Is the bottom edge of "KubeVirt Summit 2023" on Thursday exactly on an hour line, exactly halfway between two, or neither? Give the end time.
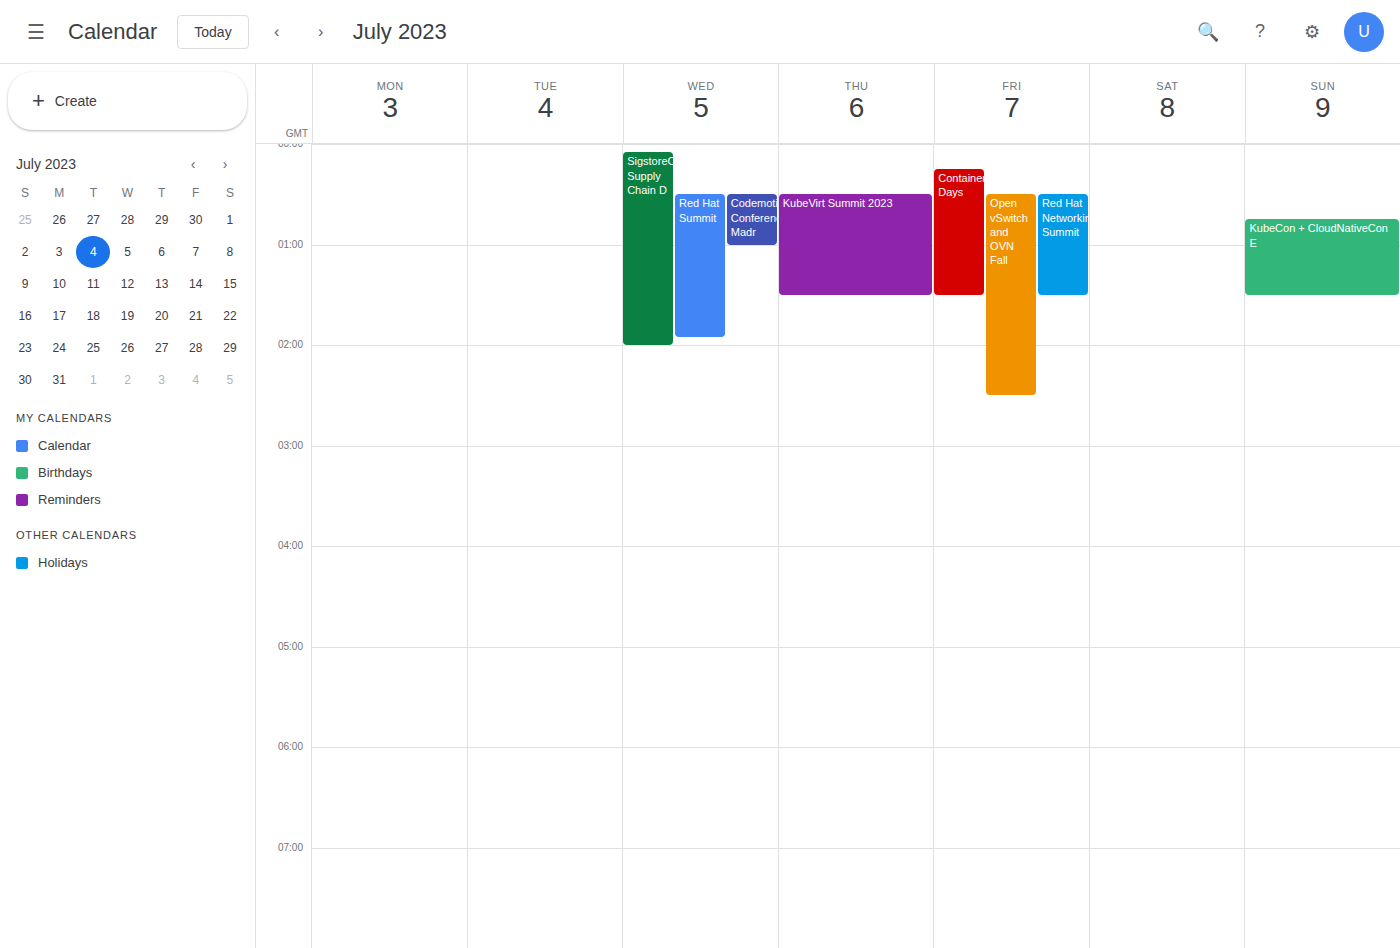
1:30 AM -- halfway between the 1 AM and 2 AM lines.